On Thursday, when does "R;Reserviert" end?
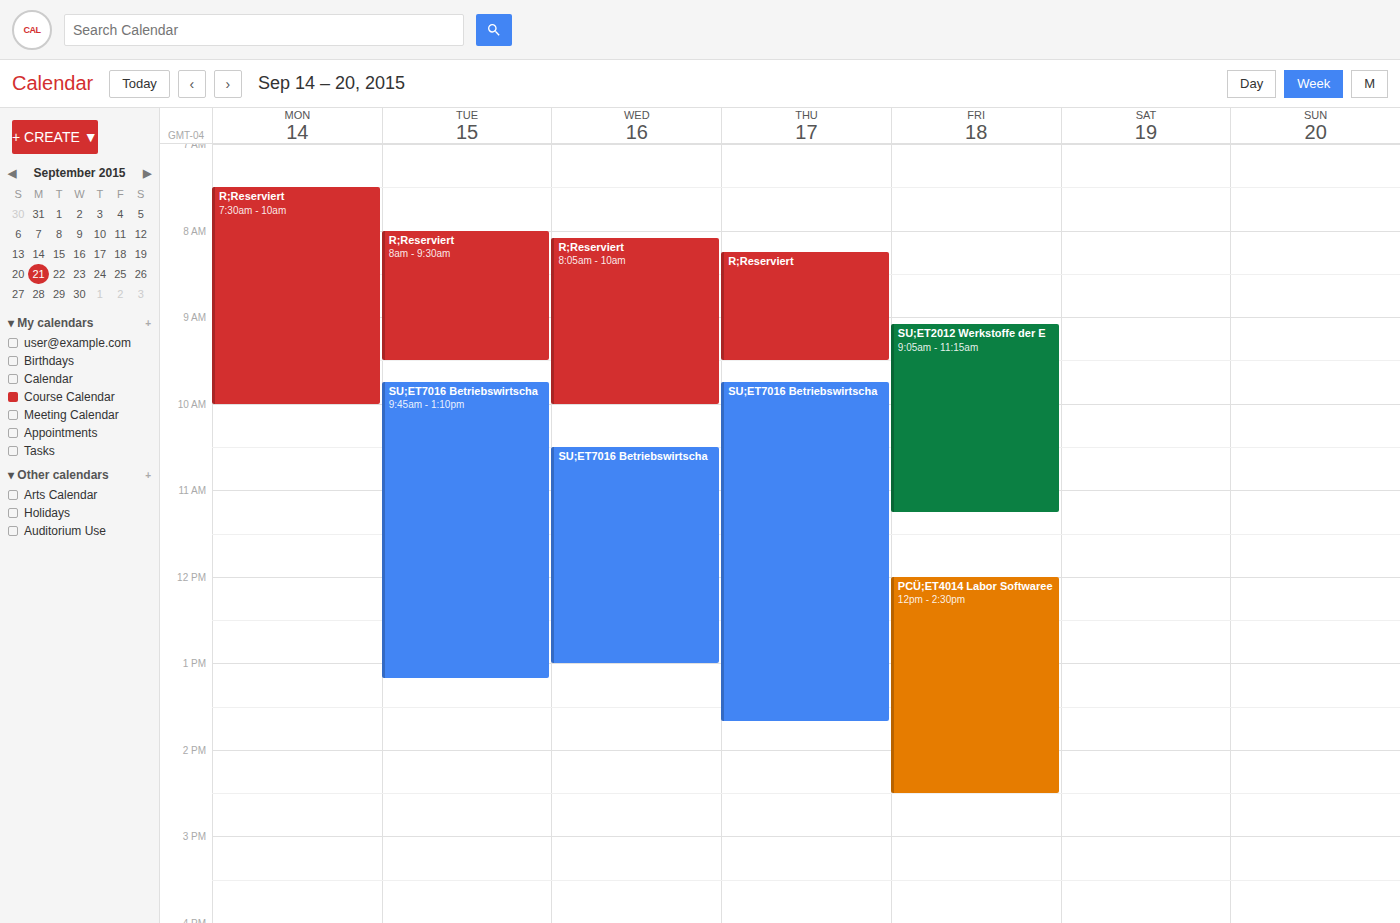
9:30 AM